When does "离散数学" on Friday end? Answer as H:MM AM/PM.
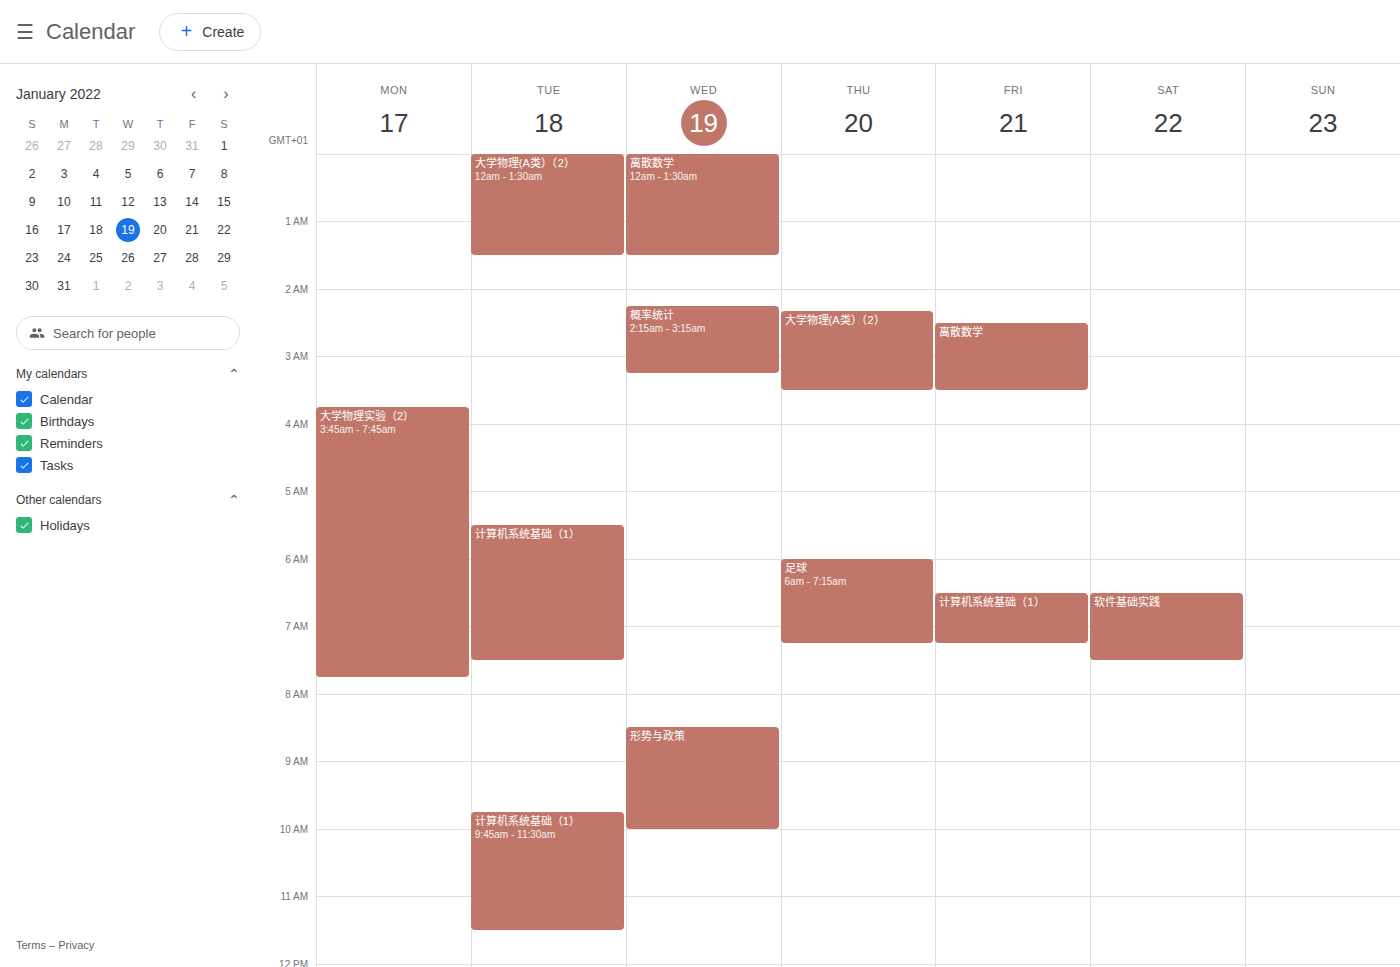
3:30 AM